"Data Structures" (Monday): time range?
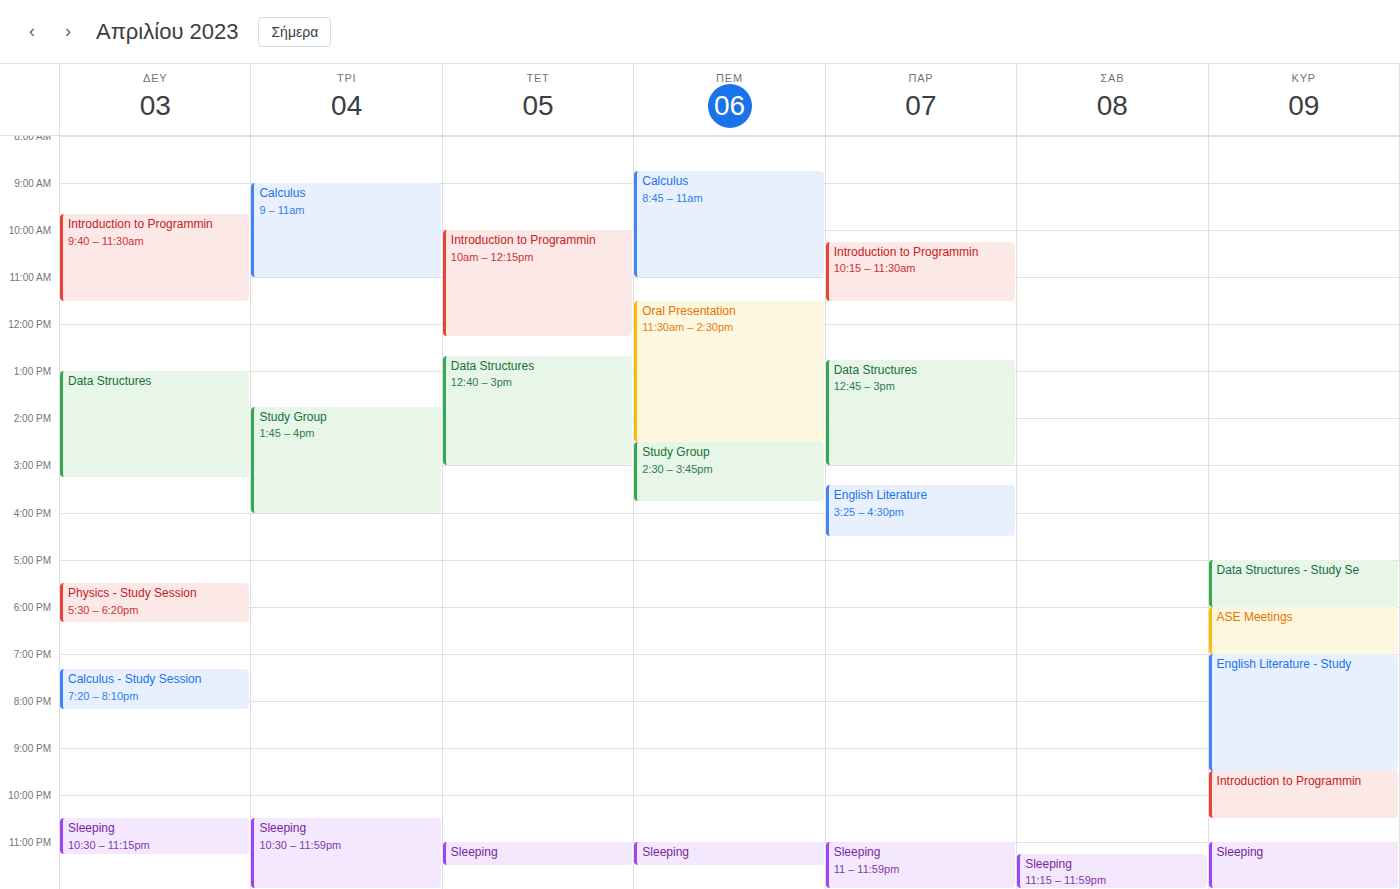
1:00 PM to 3:15 PM